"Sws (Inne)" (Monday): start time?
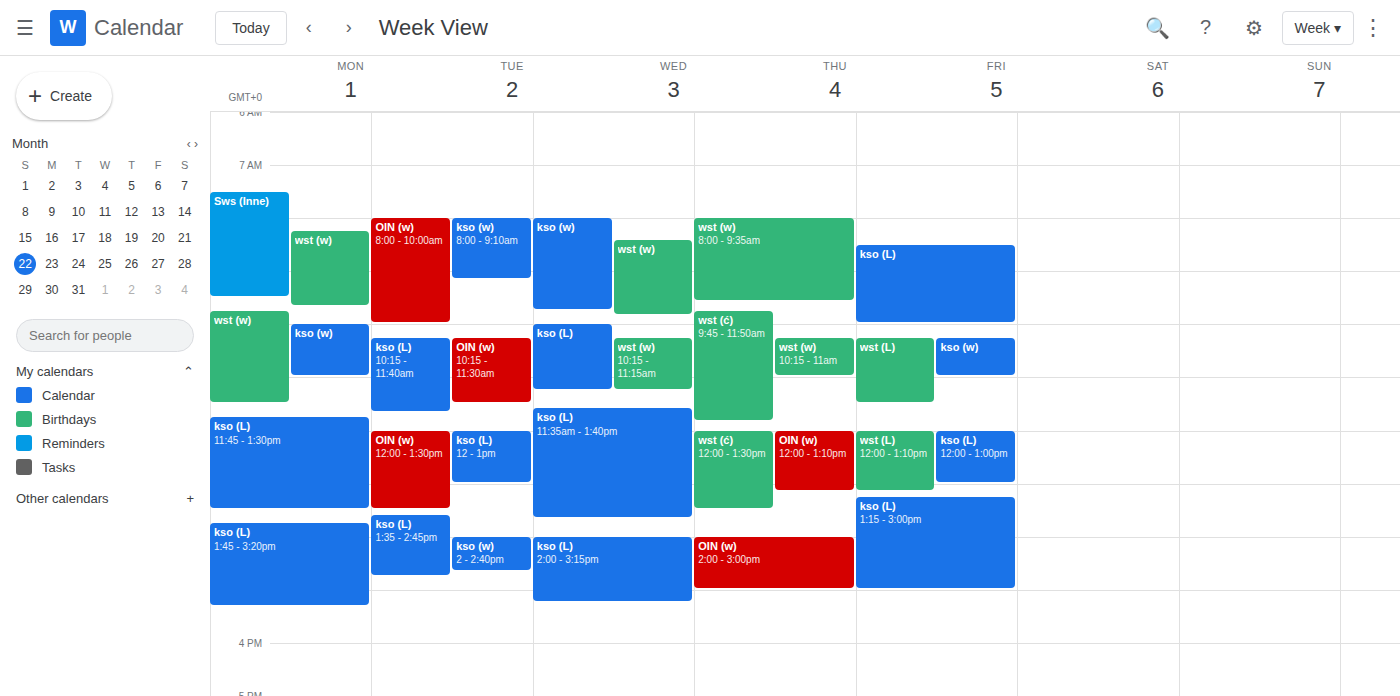
7:30 AM